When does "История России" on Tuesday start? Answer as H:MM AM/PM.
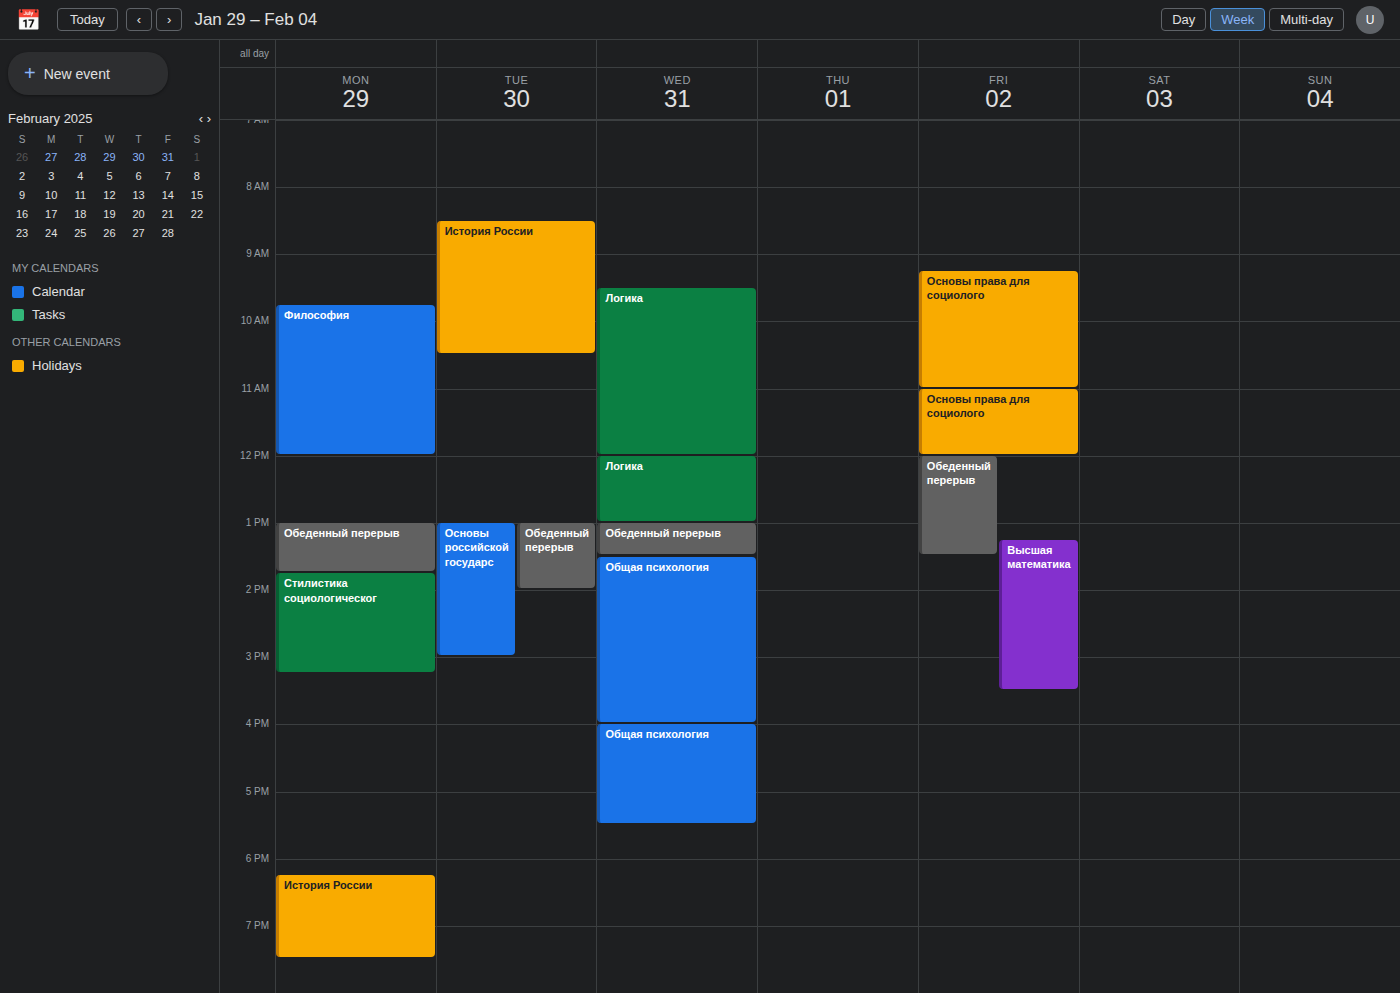
8:30 AM